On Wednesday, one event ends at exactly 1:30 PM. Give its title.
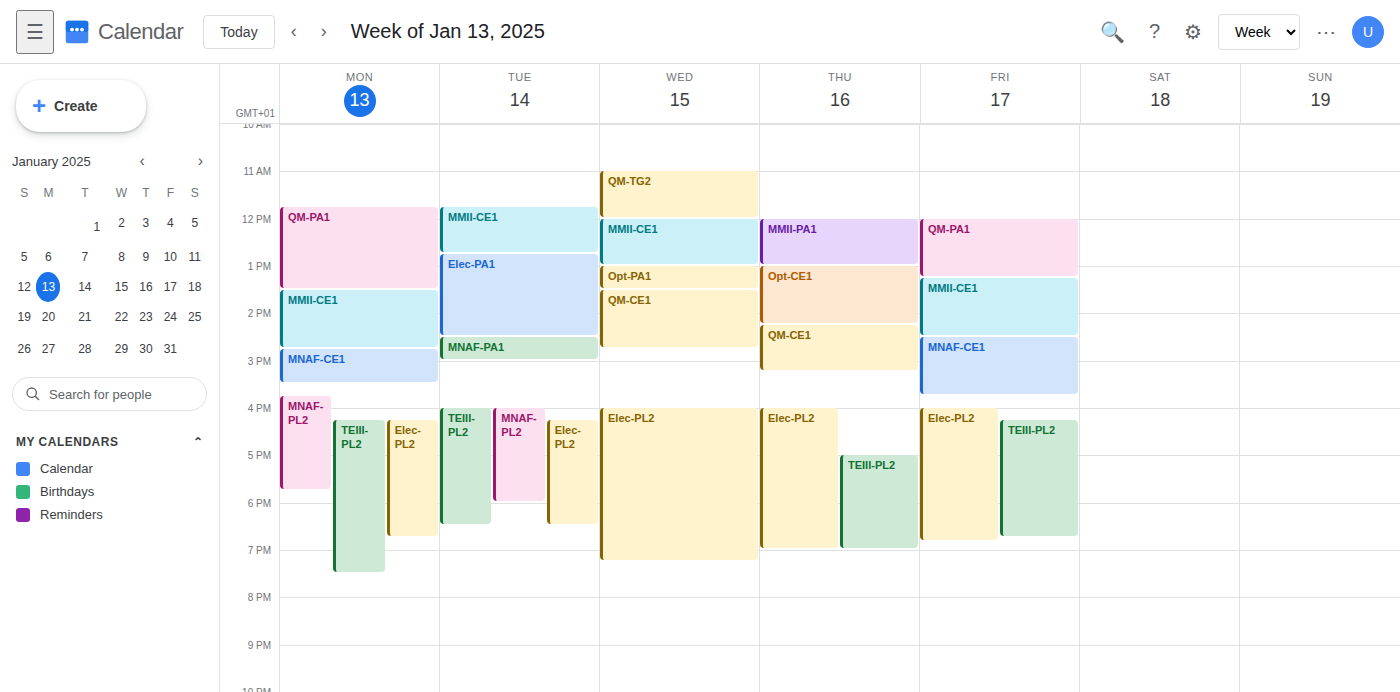
"Opt-PA1"